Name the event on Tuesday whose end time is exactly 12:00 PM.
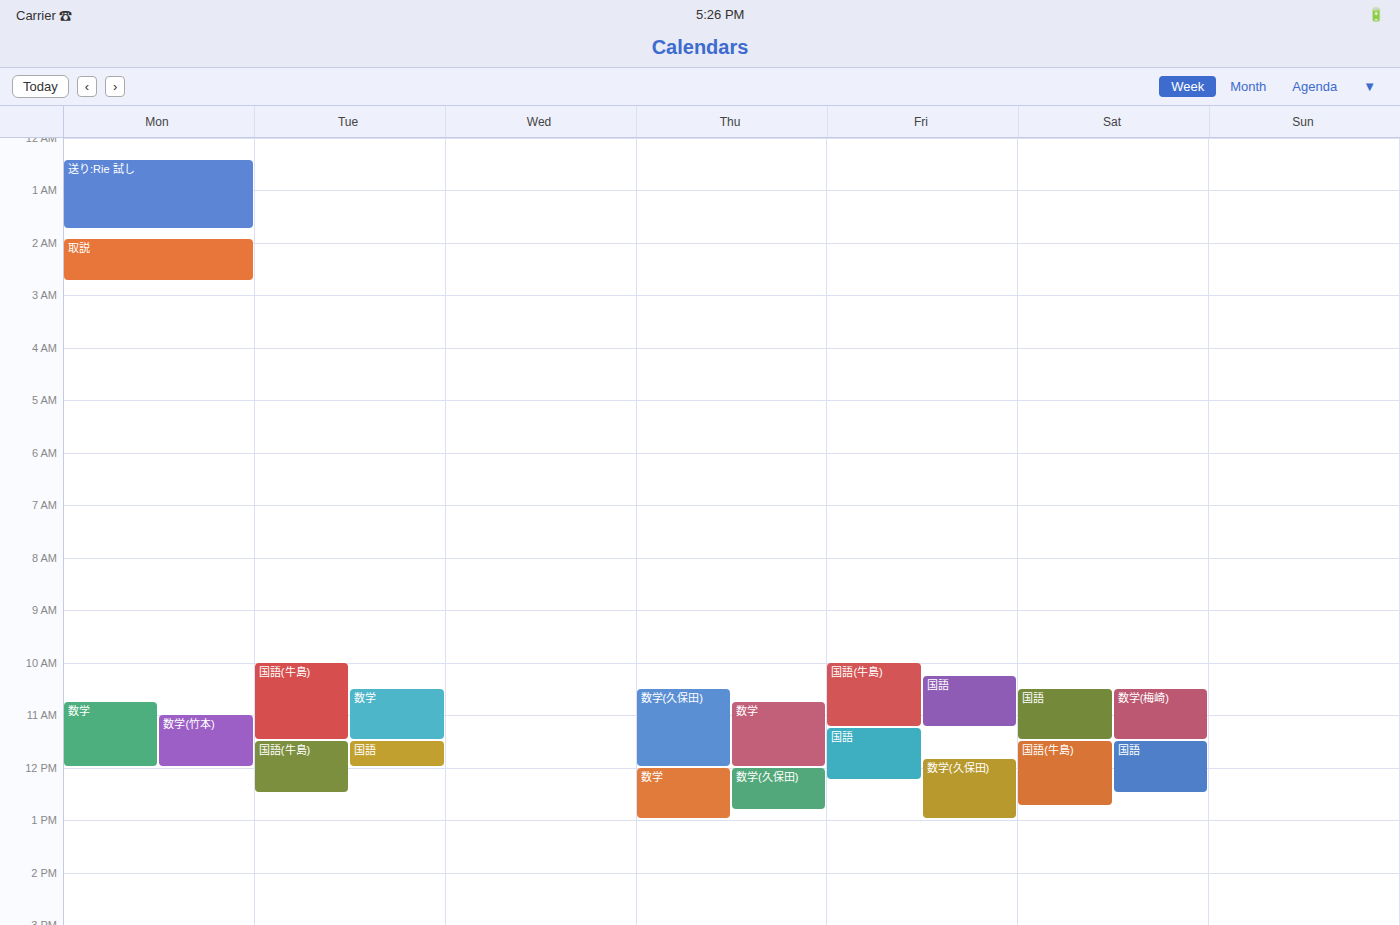
"国語"